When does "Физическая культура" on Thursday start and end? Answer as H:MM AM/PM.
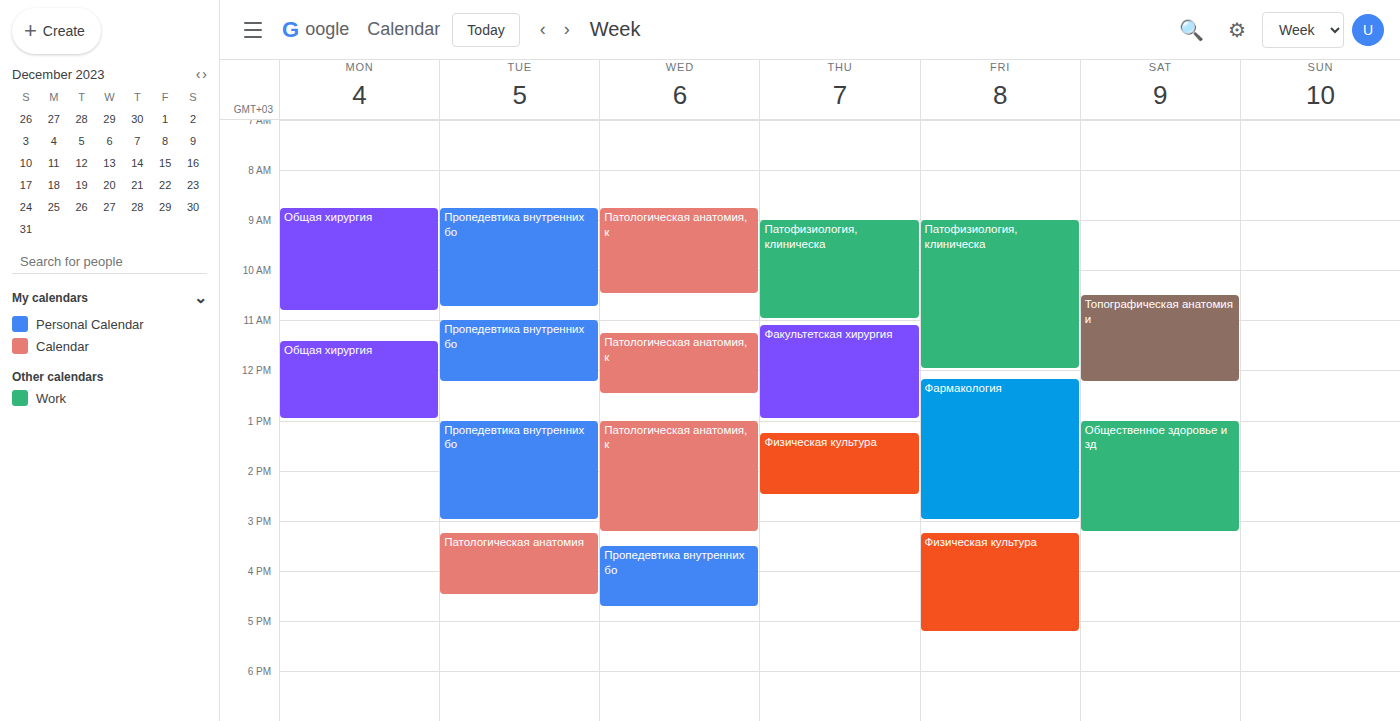
1:15 PM to 2:30 PM